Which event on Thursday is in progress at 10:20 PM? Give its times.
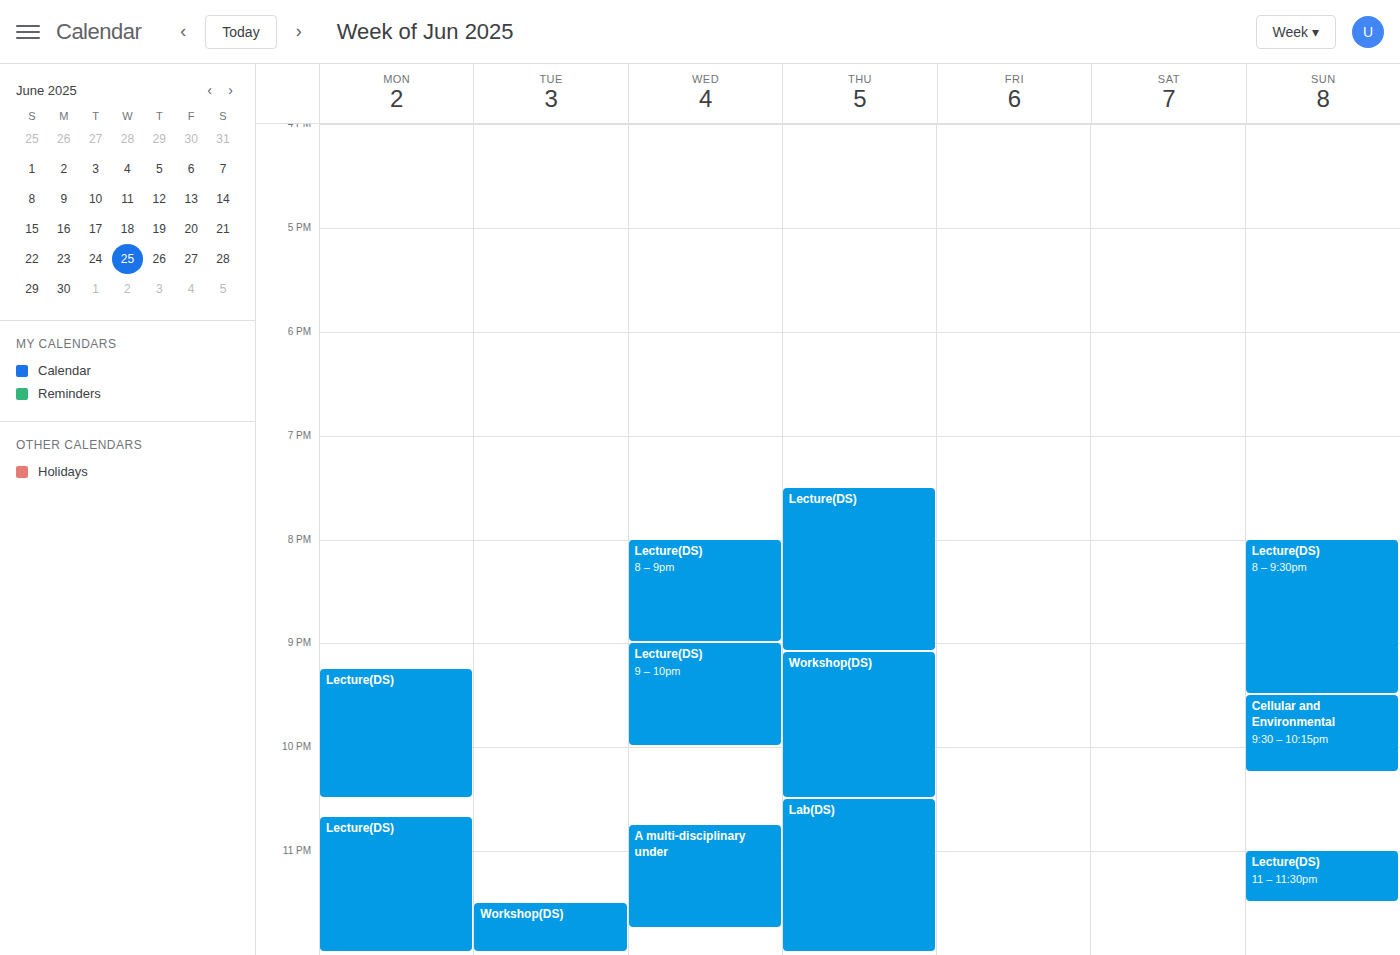
"Workshop(DS)", 9:05 PM to 10:30 PM